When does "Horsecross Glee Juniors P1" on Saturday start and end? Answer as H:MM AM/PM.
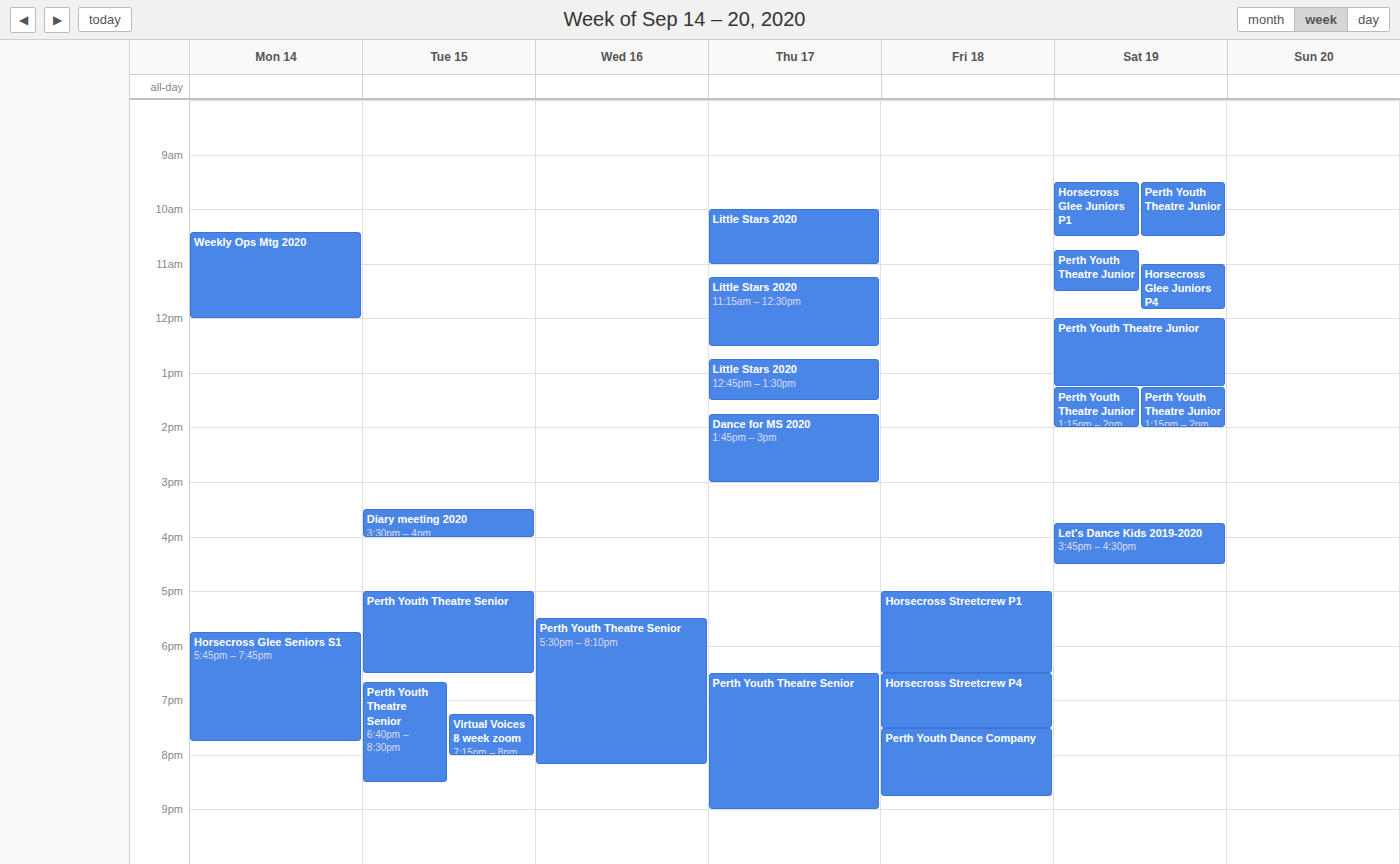
9:30 AM to 10:30 AM